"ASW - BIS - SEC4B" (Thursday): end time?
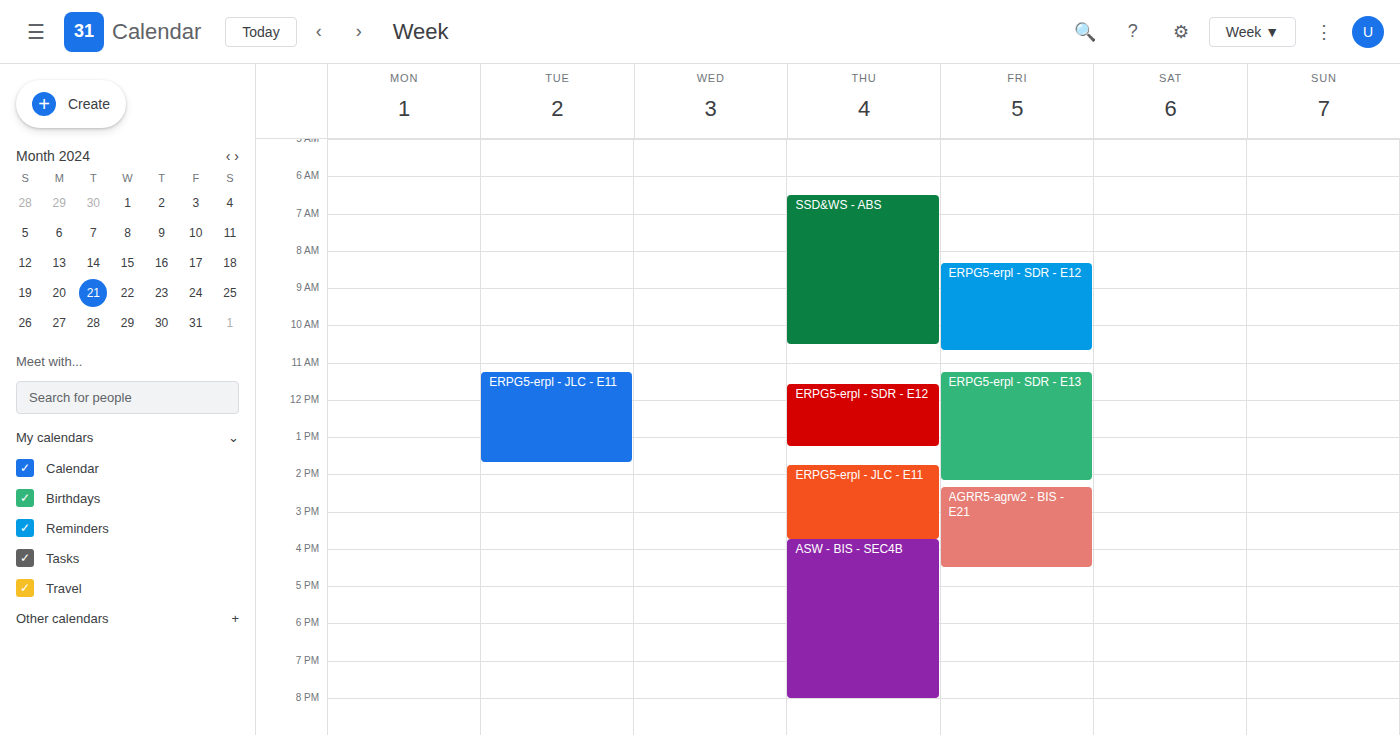
8:00 PM